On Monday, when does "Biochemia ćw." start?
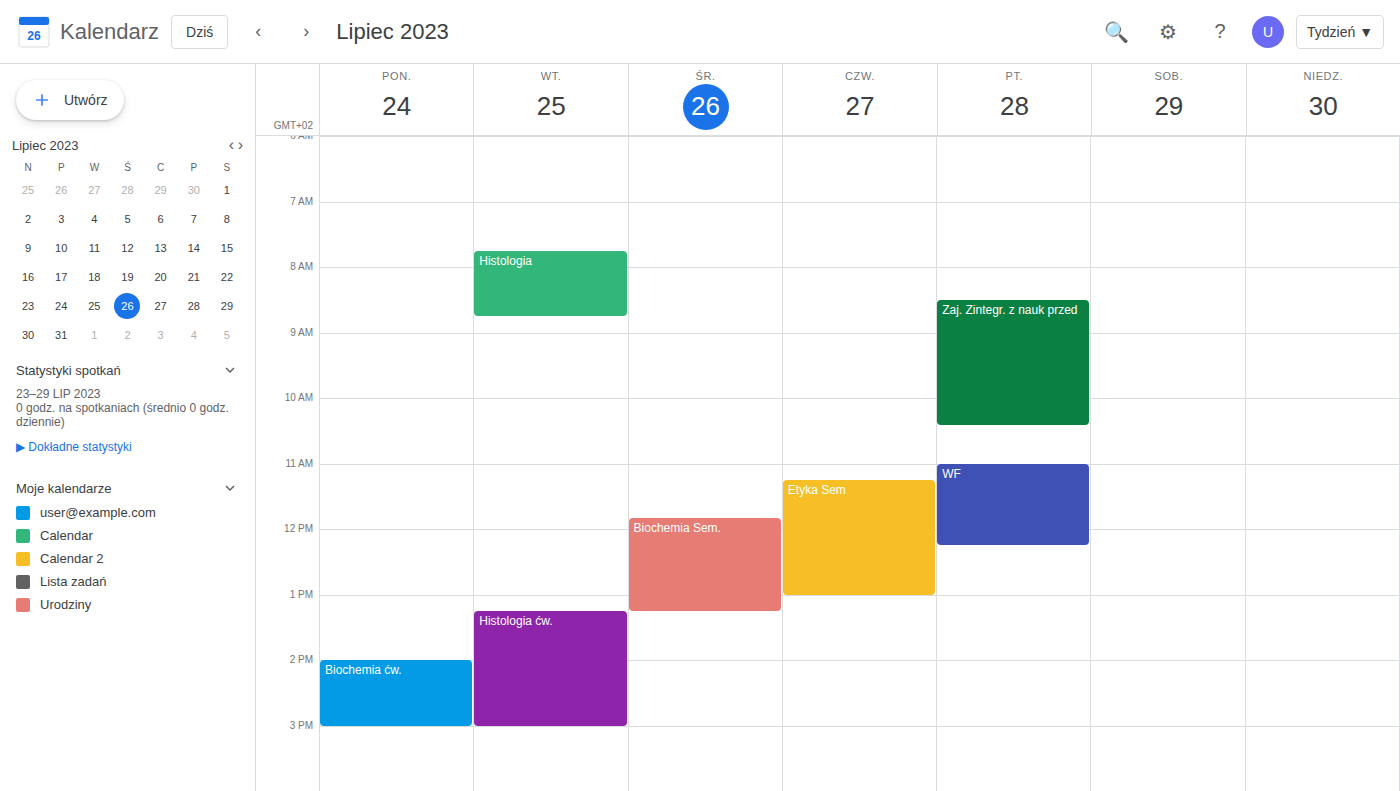
2:00 PM